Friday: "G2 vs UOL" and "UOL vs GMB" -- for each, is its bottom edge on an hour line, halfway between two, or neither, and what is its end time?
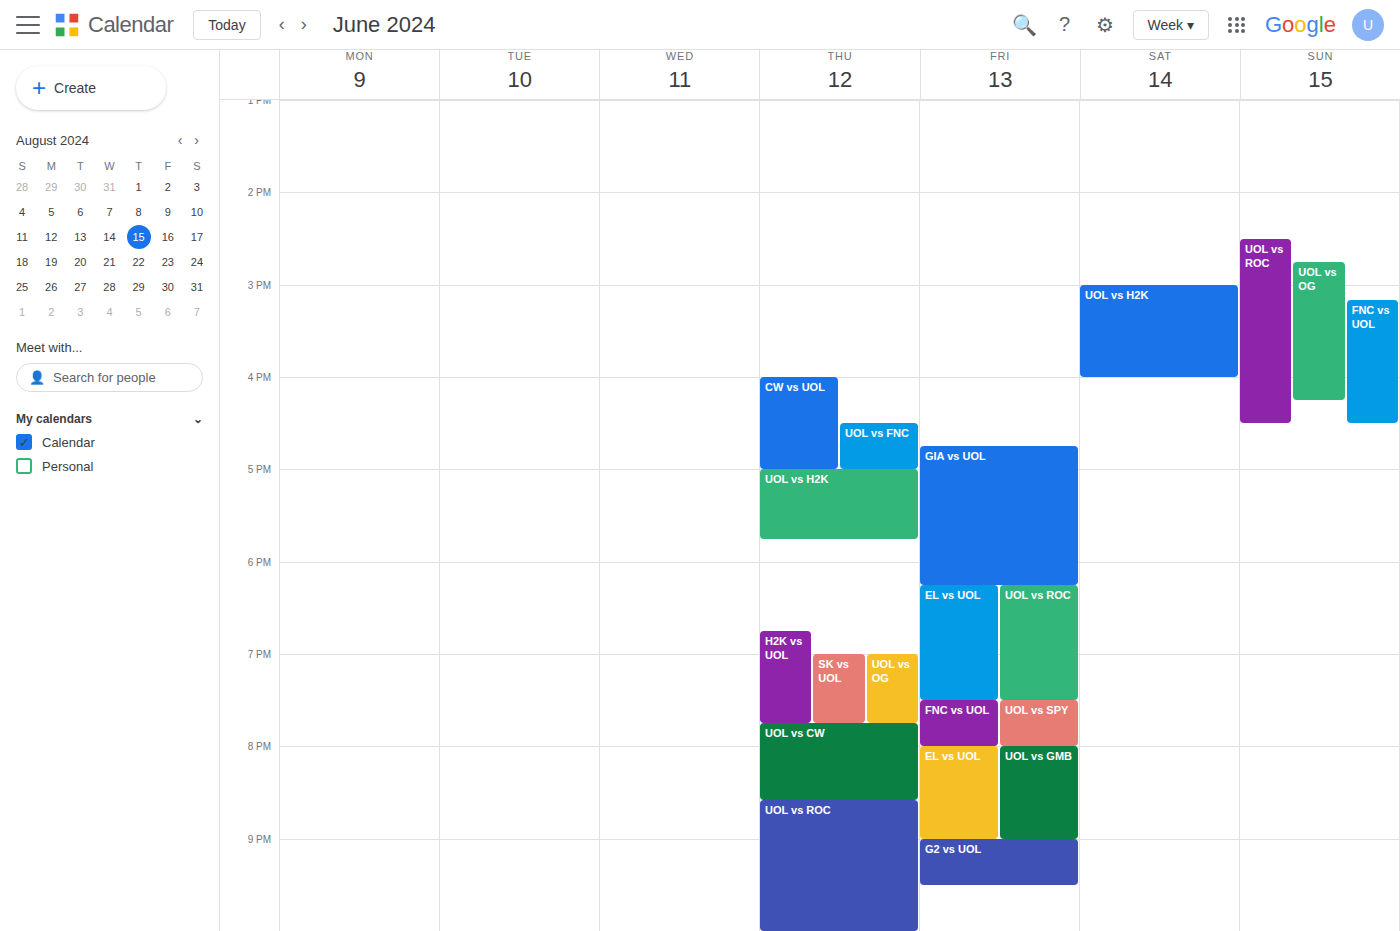
"G2 vs UOL": 21:30, halfway between the 21:00 and 22:00 lines. "UOL vs GMB": 21:00, exactly on the 21:00 line.